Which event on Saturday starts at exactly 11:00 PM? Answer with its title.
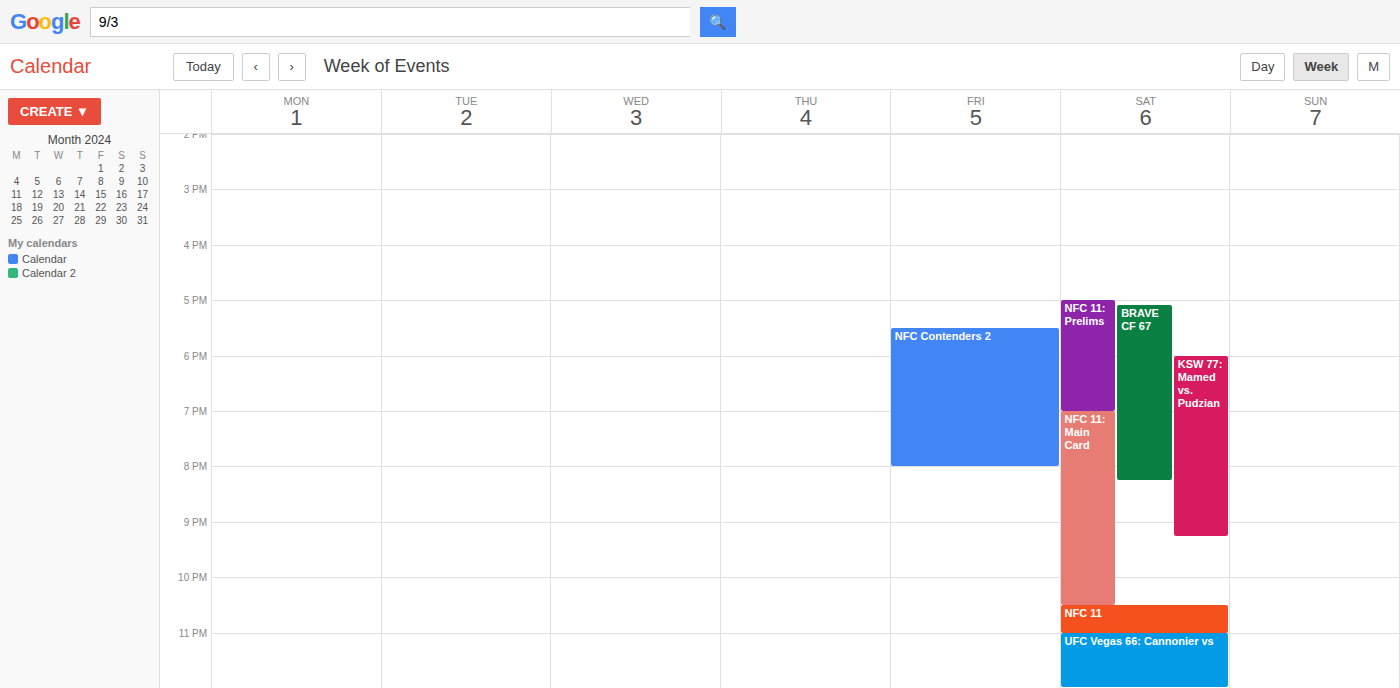
"UFC Vegas 66: Cannonier vs"